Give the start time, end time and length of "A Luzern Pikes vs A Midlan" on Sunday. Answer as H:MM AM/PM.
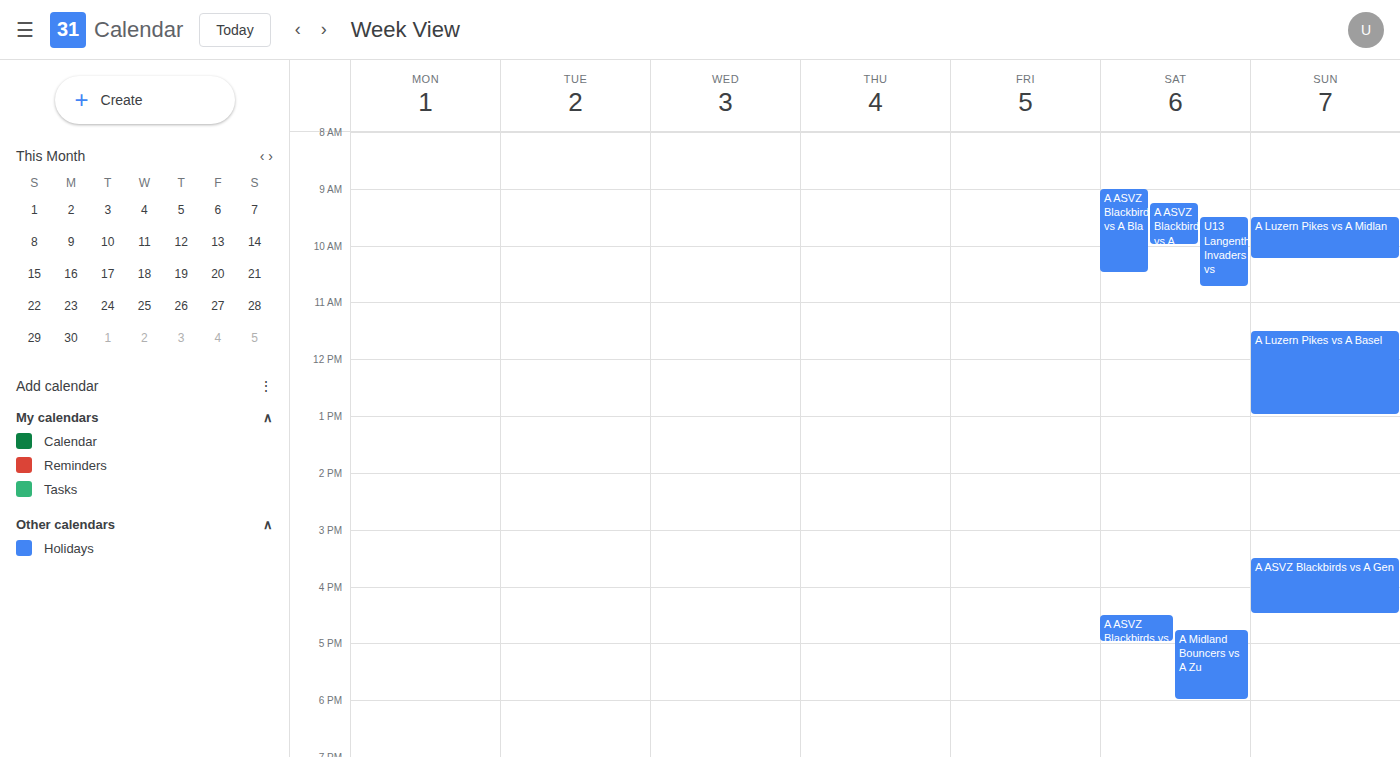
9:30 AM to 10:15 AM, 45 minutes